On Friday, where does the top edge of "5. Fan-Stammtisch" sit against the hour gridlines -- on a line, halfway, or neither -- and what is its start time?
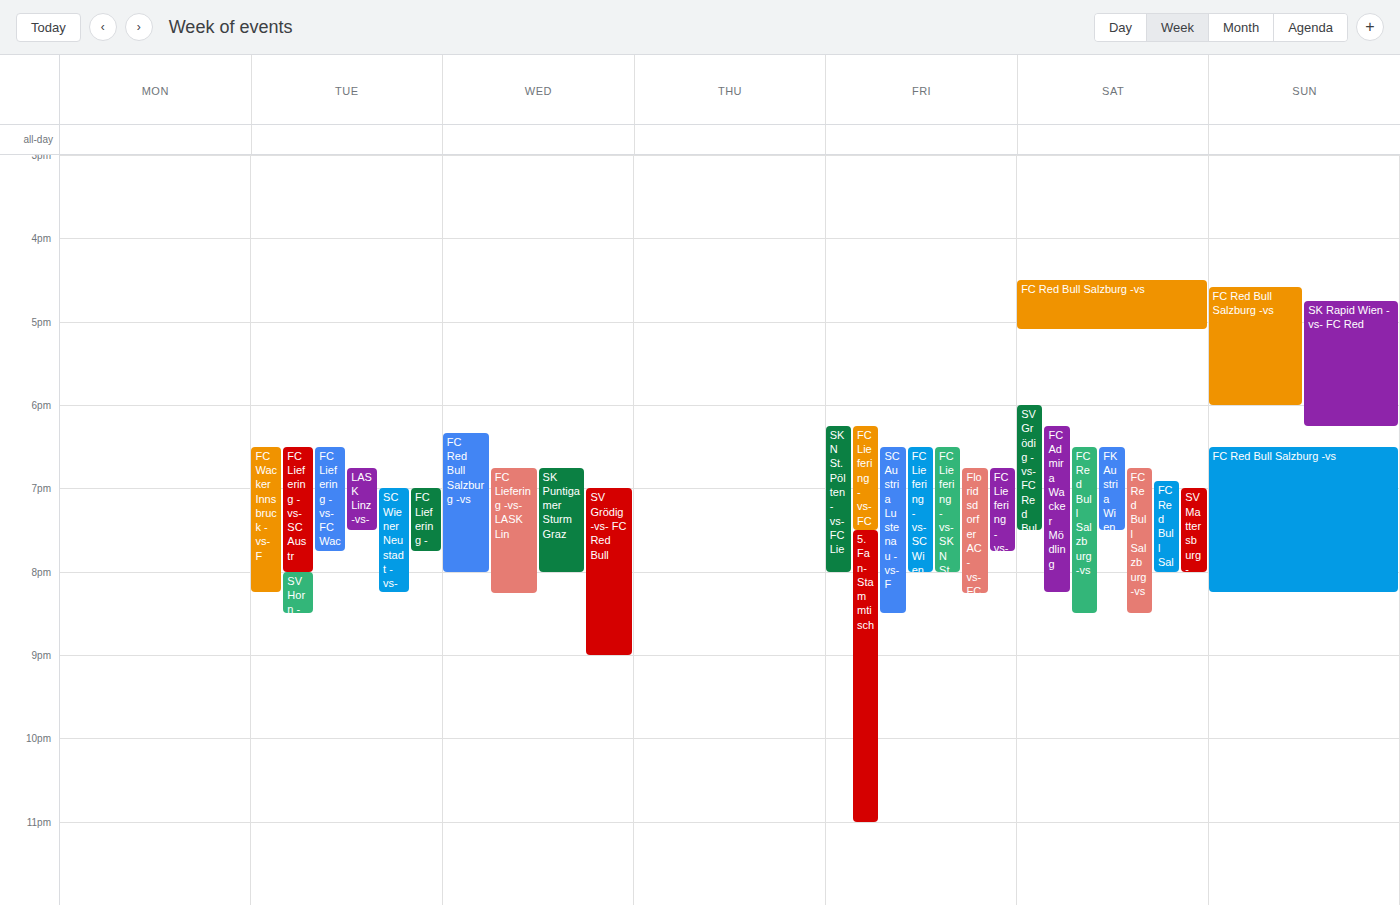
7:30 PM -- halfway between the 7 PM and 8 PM lines.